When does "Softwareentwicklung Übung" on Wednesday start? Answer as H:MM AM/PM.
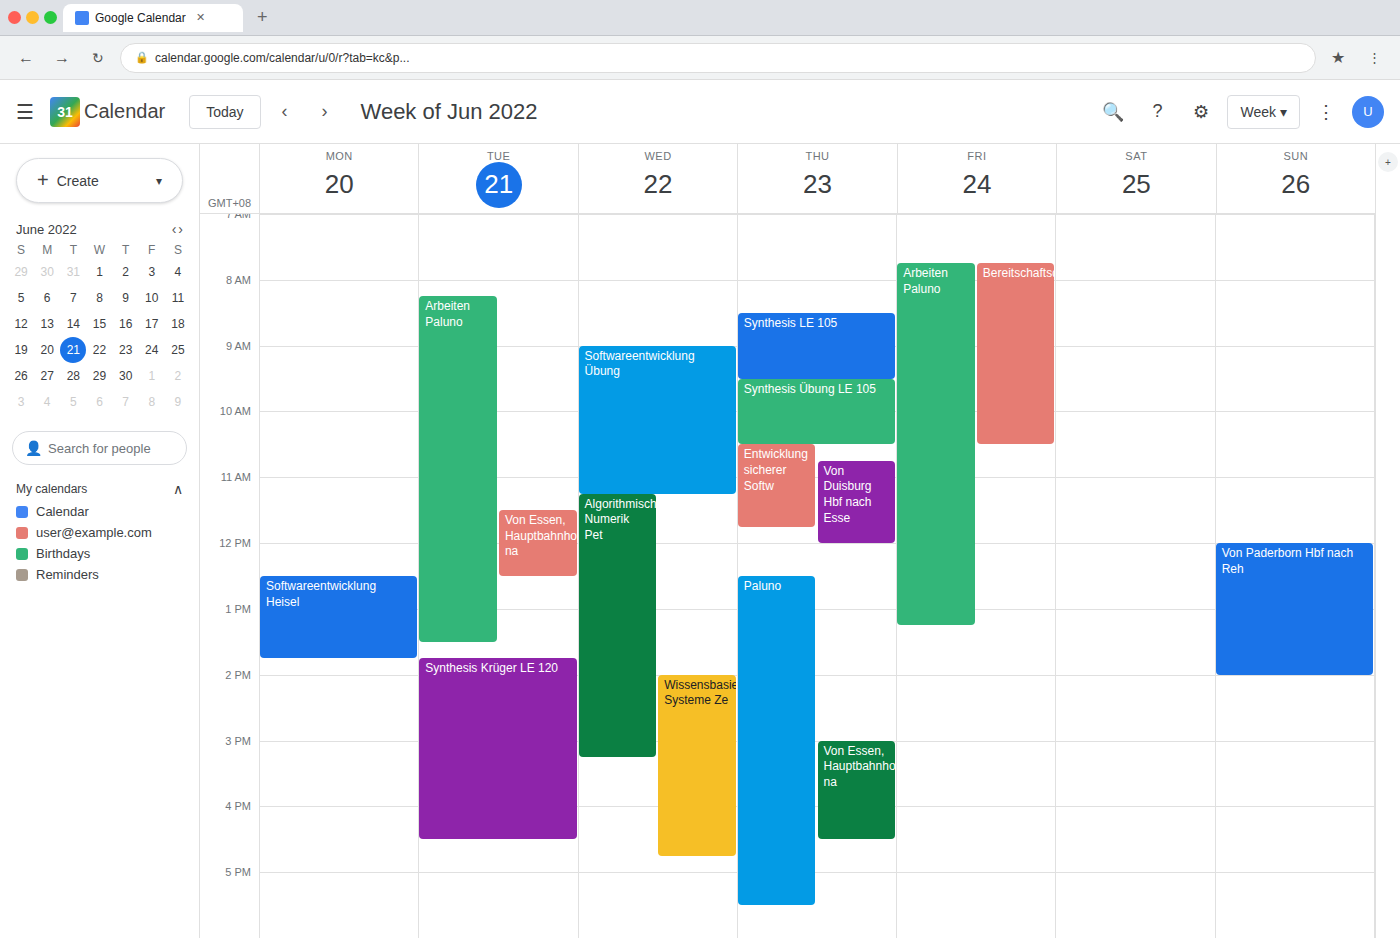
9:00 AM